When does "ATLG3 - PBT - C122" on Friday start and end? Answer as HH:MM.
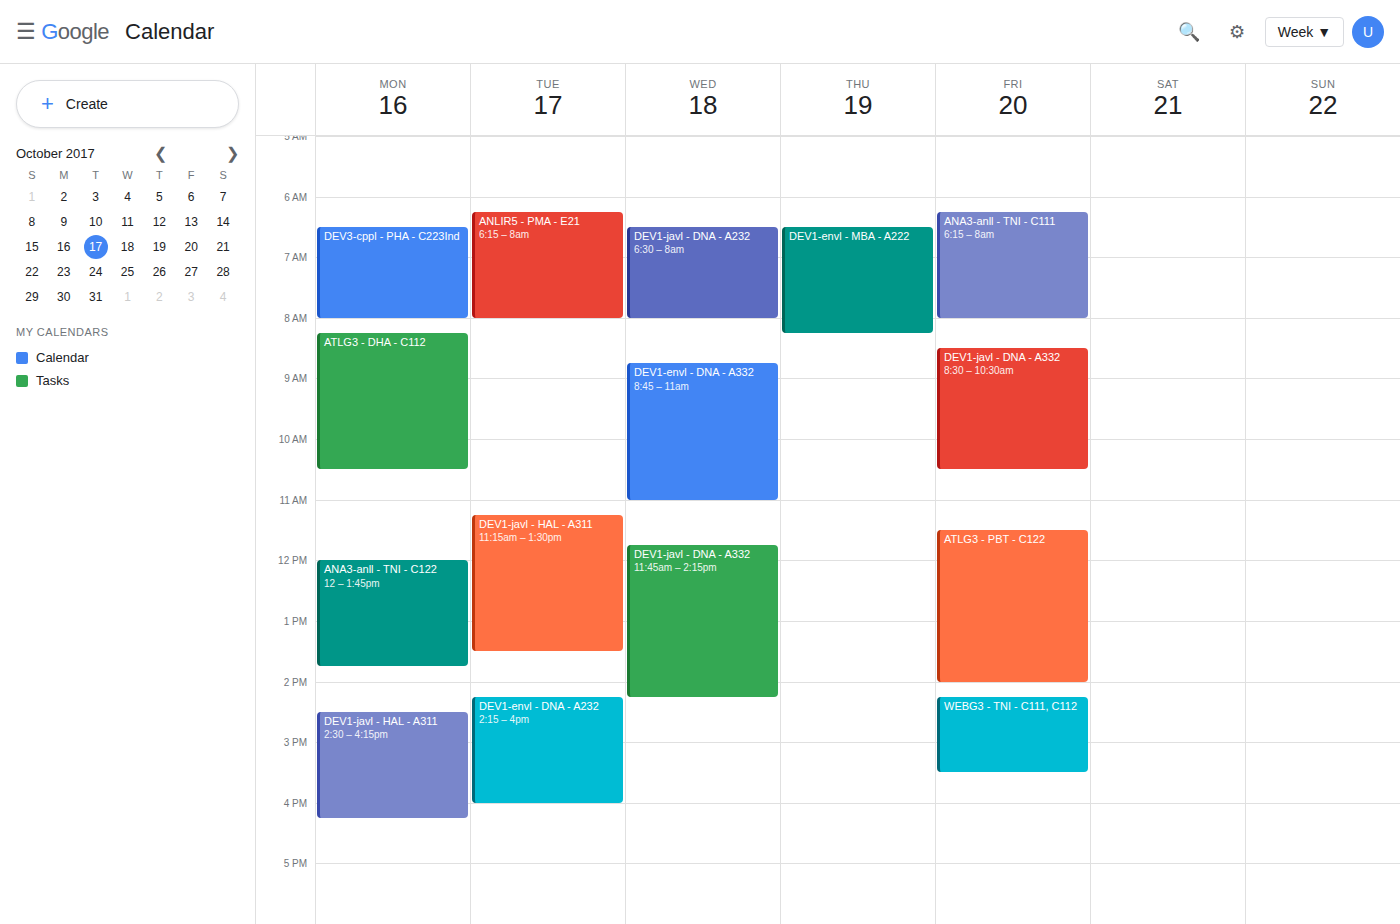
11:30 to 14:00